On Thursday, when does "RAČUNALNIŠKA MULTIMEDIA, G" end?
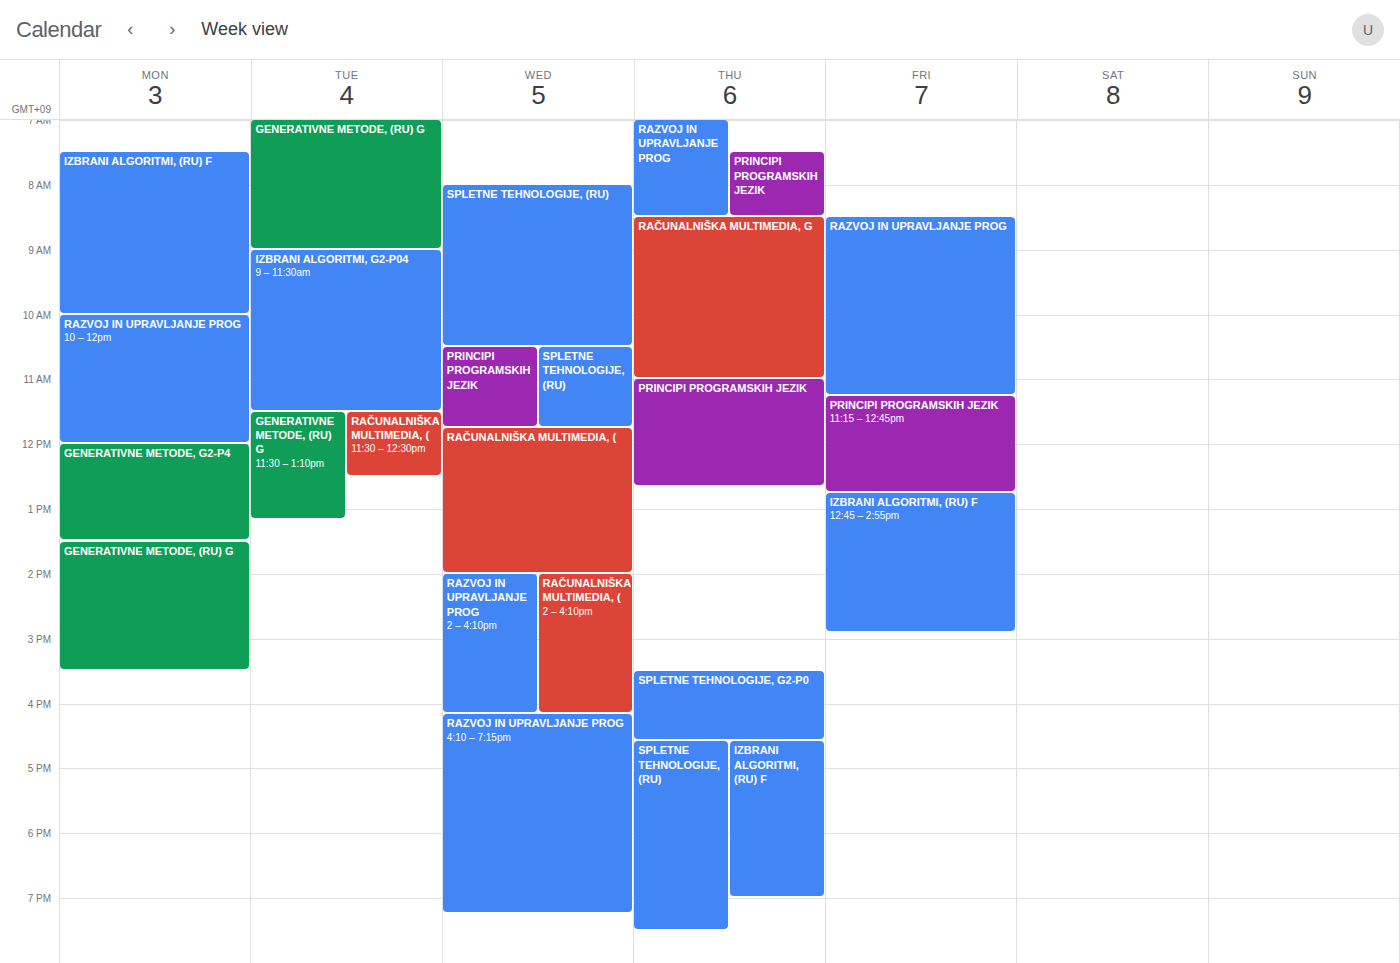
11:00 AM